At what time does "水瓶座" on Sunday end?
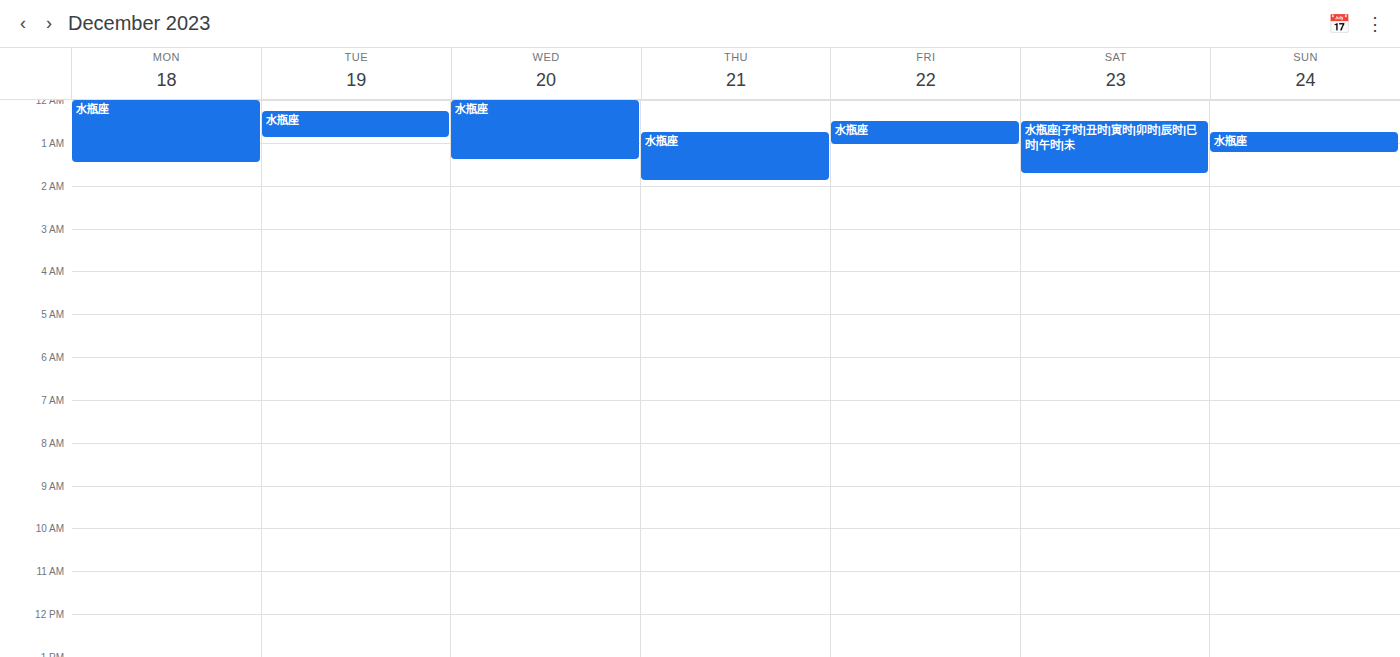
1:15 AM